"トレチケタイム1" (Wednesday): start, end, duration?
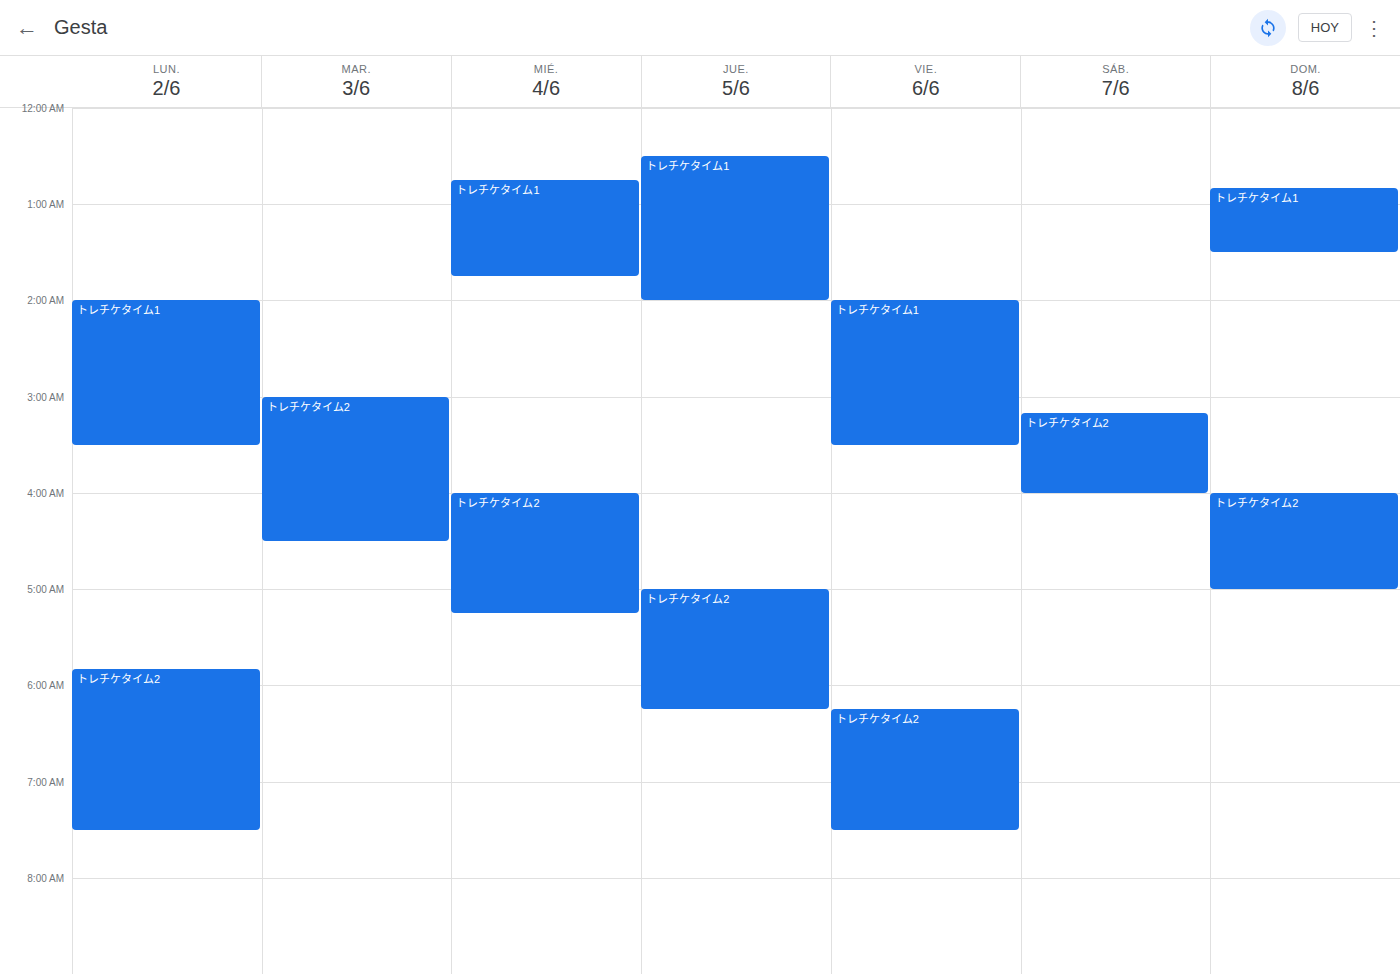
12:45 AM to 1:45 AM, 1 hour